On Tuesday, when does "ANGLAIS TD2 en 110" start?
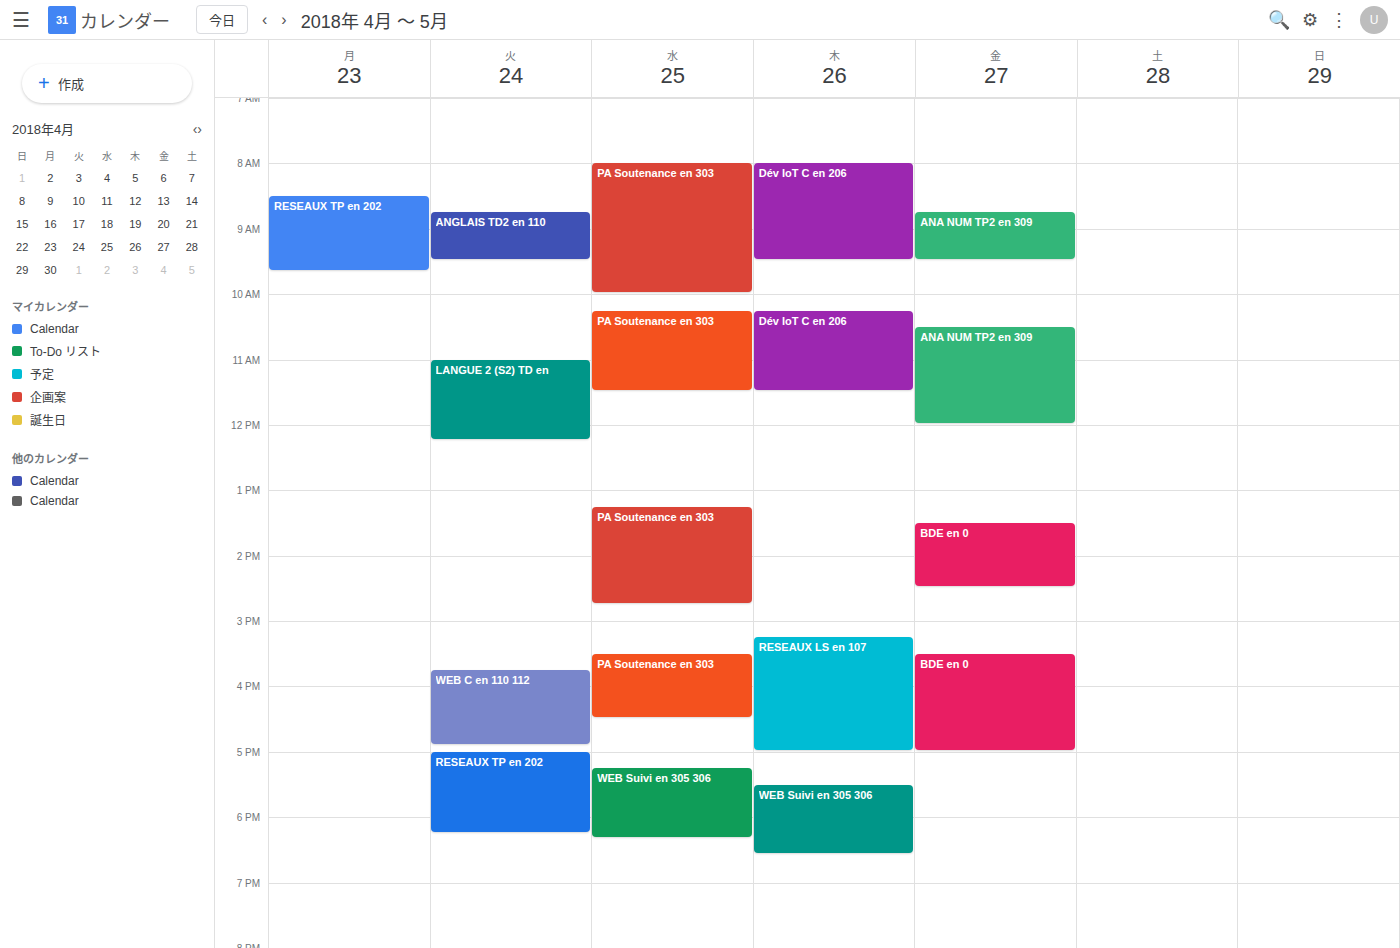
08:45